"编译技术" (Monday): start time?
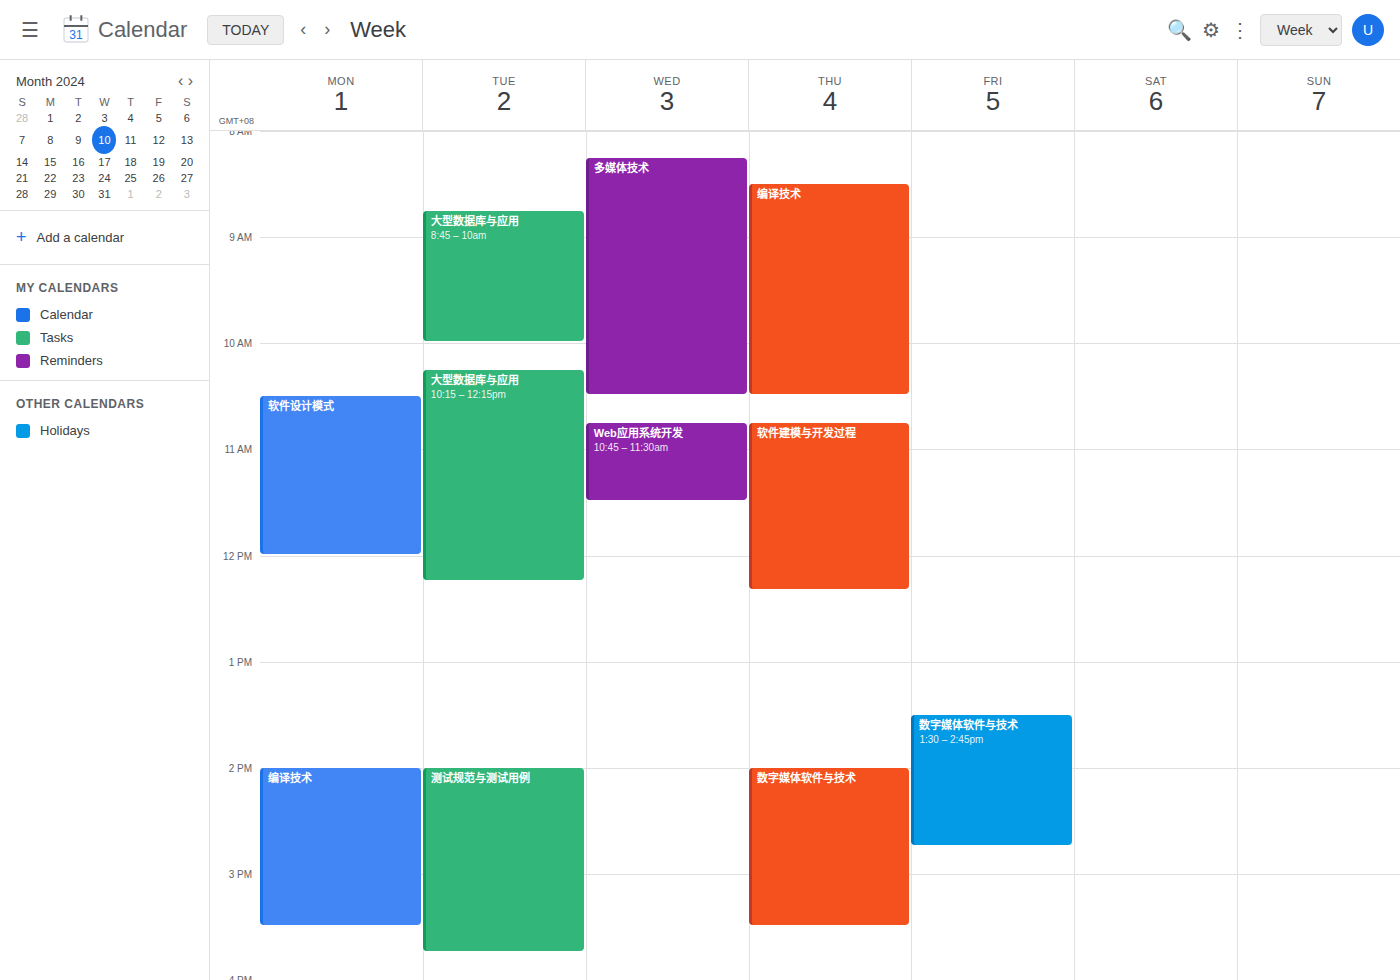
2:00 PM